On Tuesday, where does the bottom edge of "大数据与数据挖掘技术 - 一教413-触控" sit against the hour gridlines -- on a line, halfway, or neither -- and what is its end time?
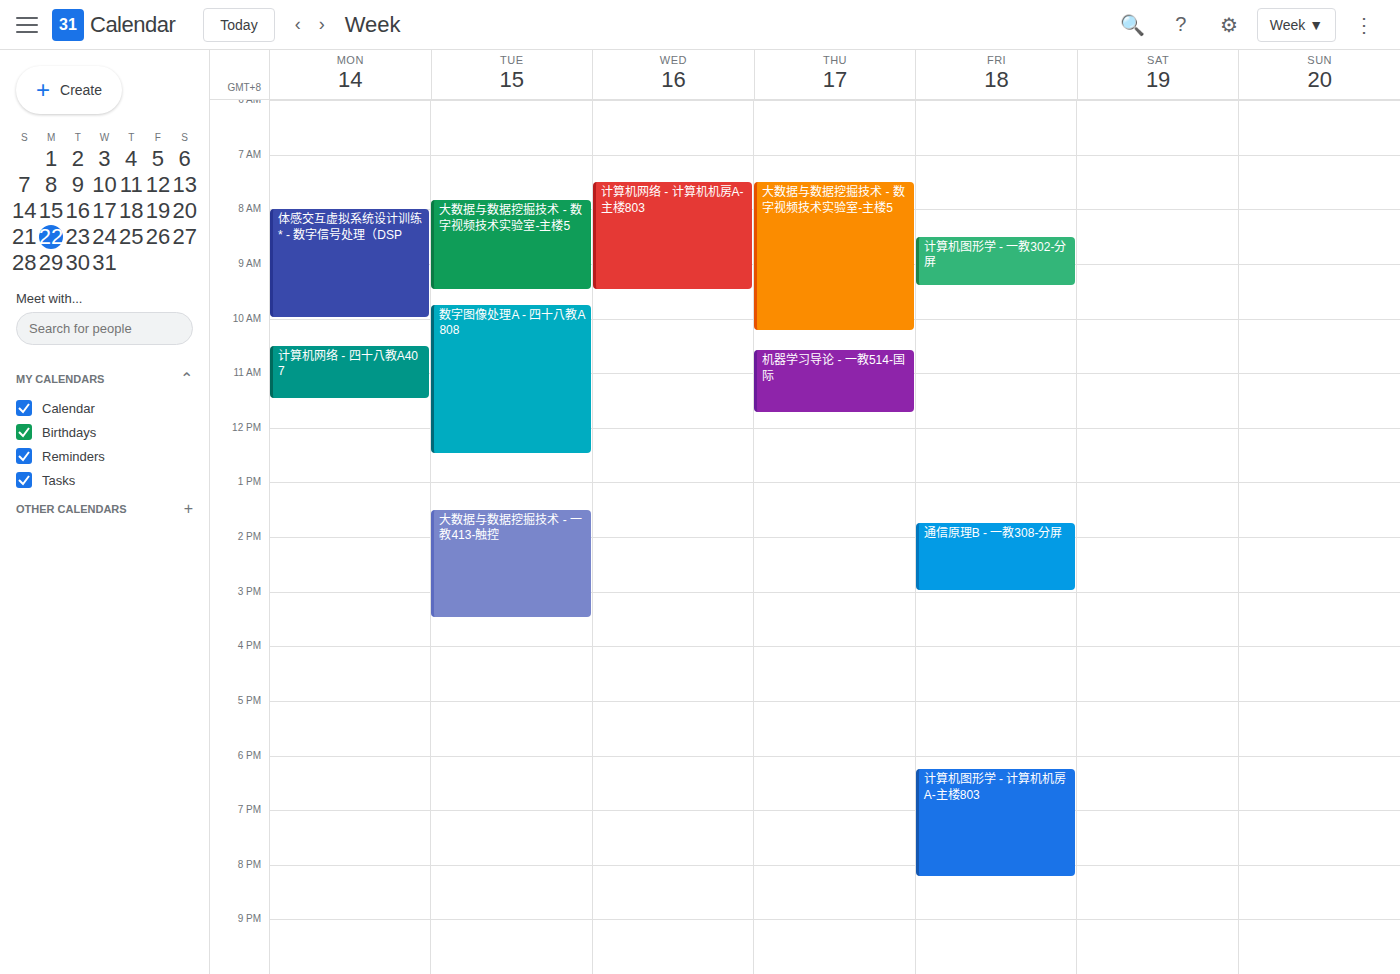
3:30 PM -- halfway between the 3 PM and 4 PM lines.